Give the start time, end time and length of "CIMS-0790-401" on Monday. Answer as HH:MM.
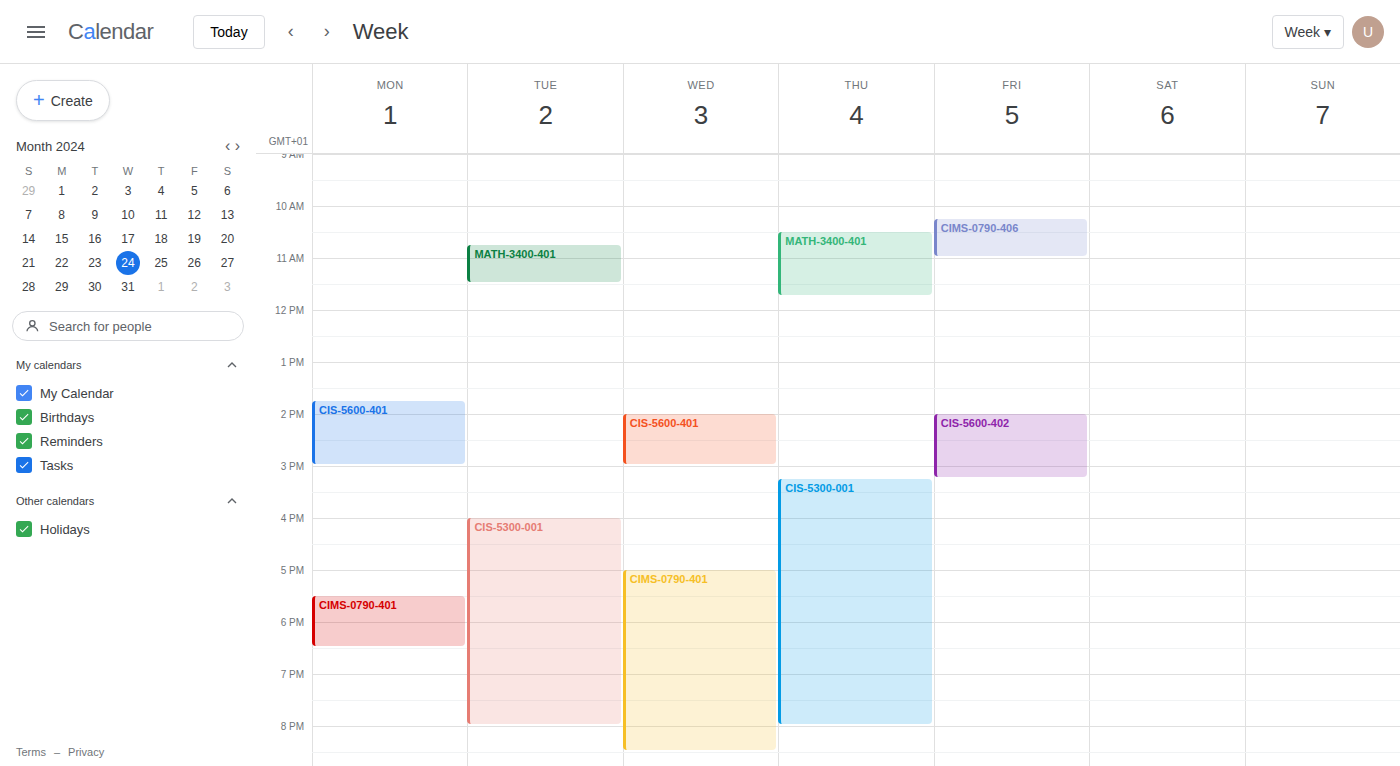
17:30 to 18:30, 1 hour